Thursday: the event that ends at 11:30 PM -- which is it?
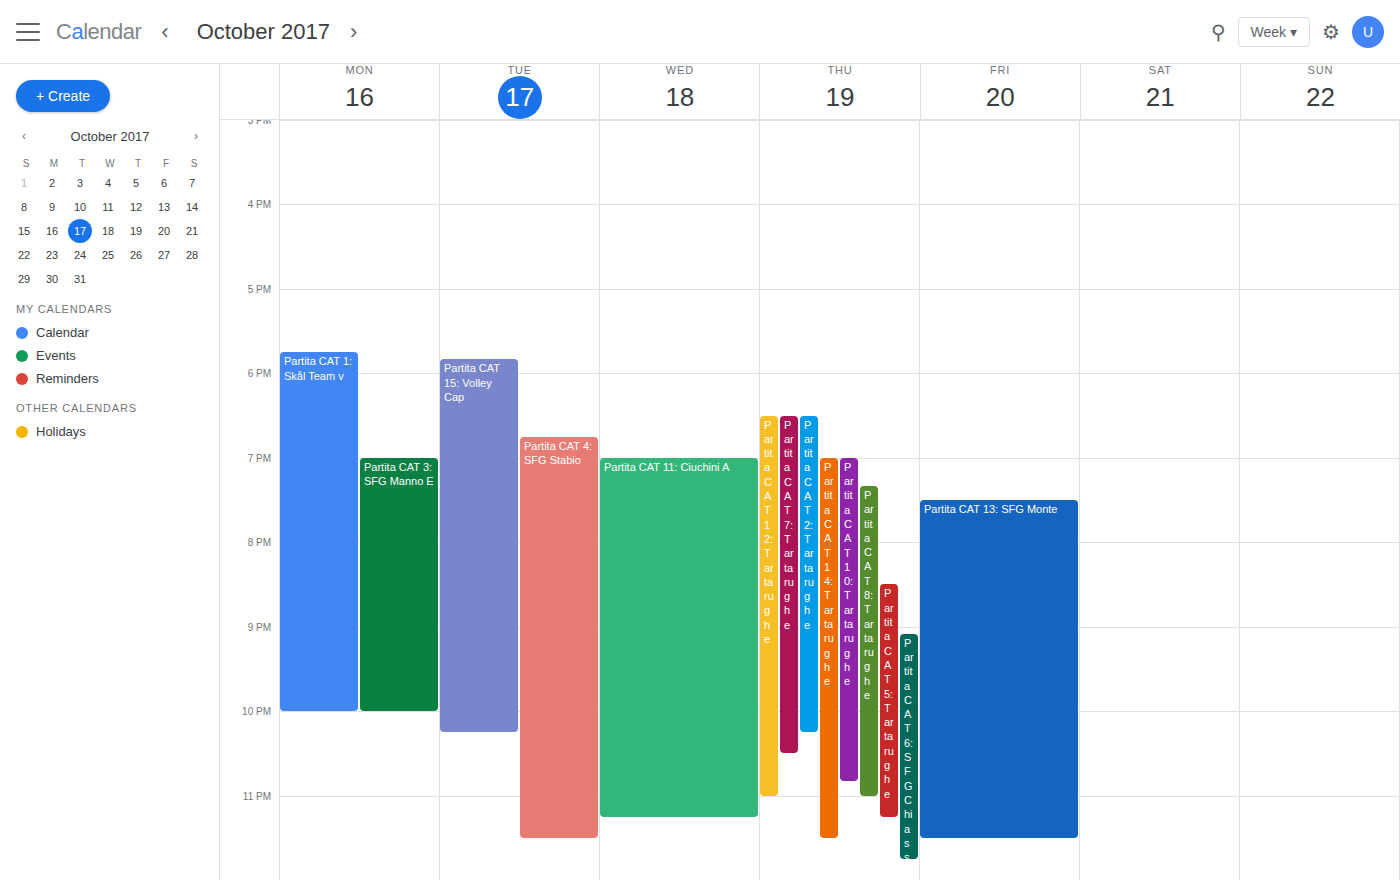
"Partita CAT 14: Tartarughe"